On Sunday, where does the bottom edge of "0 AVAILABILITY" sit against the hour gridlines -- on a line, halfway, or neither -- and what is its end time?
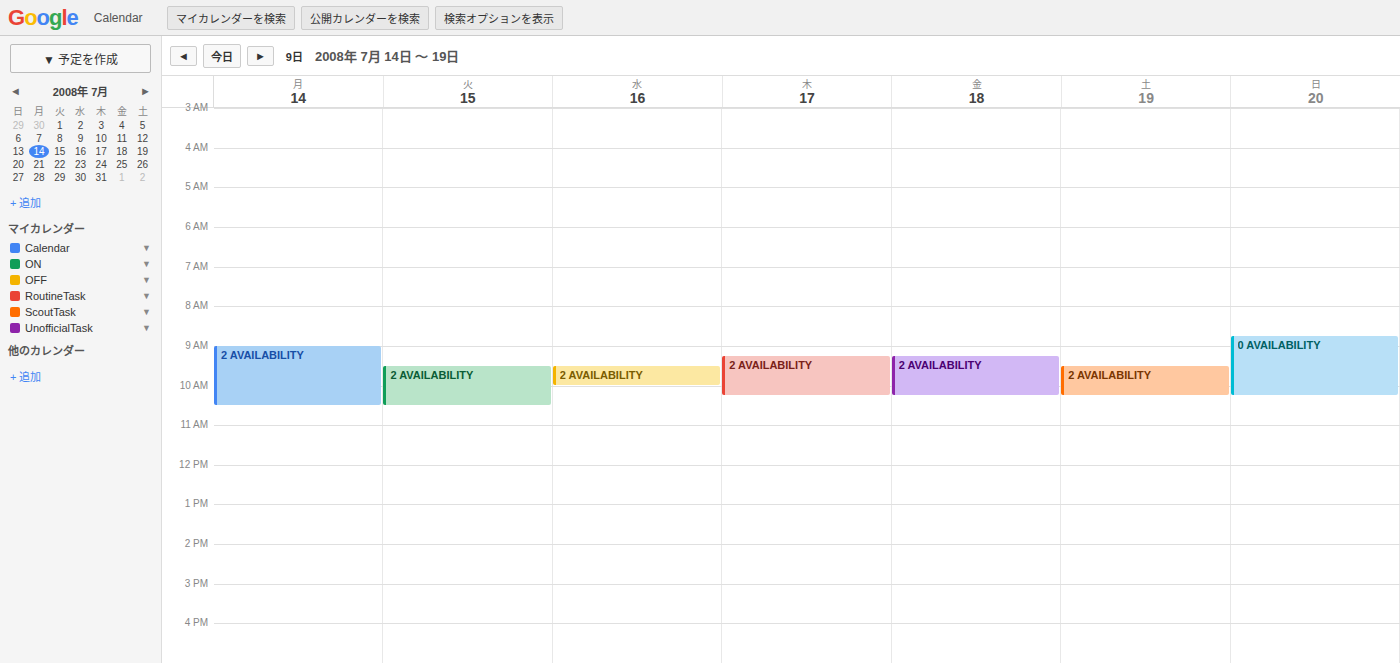
10:15 AM -- neither: a quarter of the way from the 10 AM line to the 11 AM line.